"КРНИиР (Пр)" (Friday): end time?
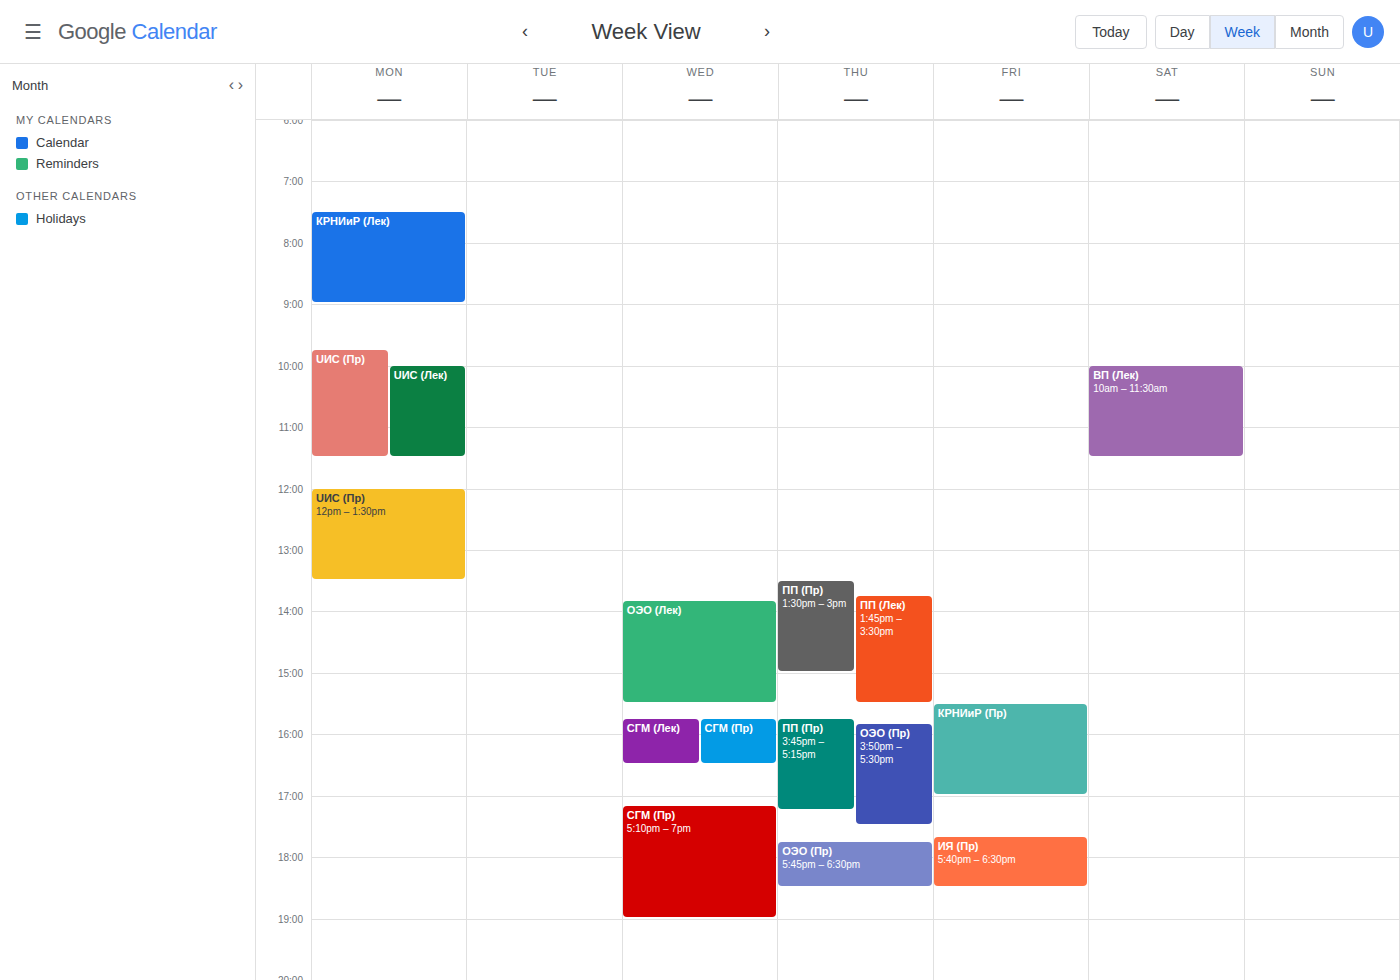
5:00 PM